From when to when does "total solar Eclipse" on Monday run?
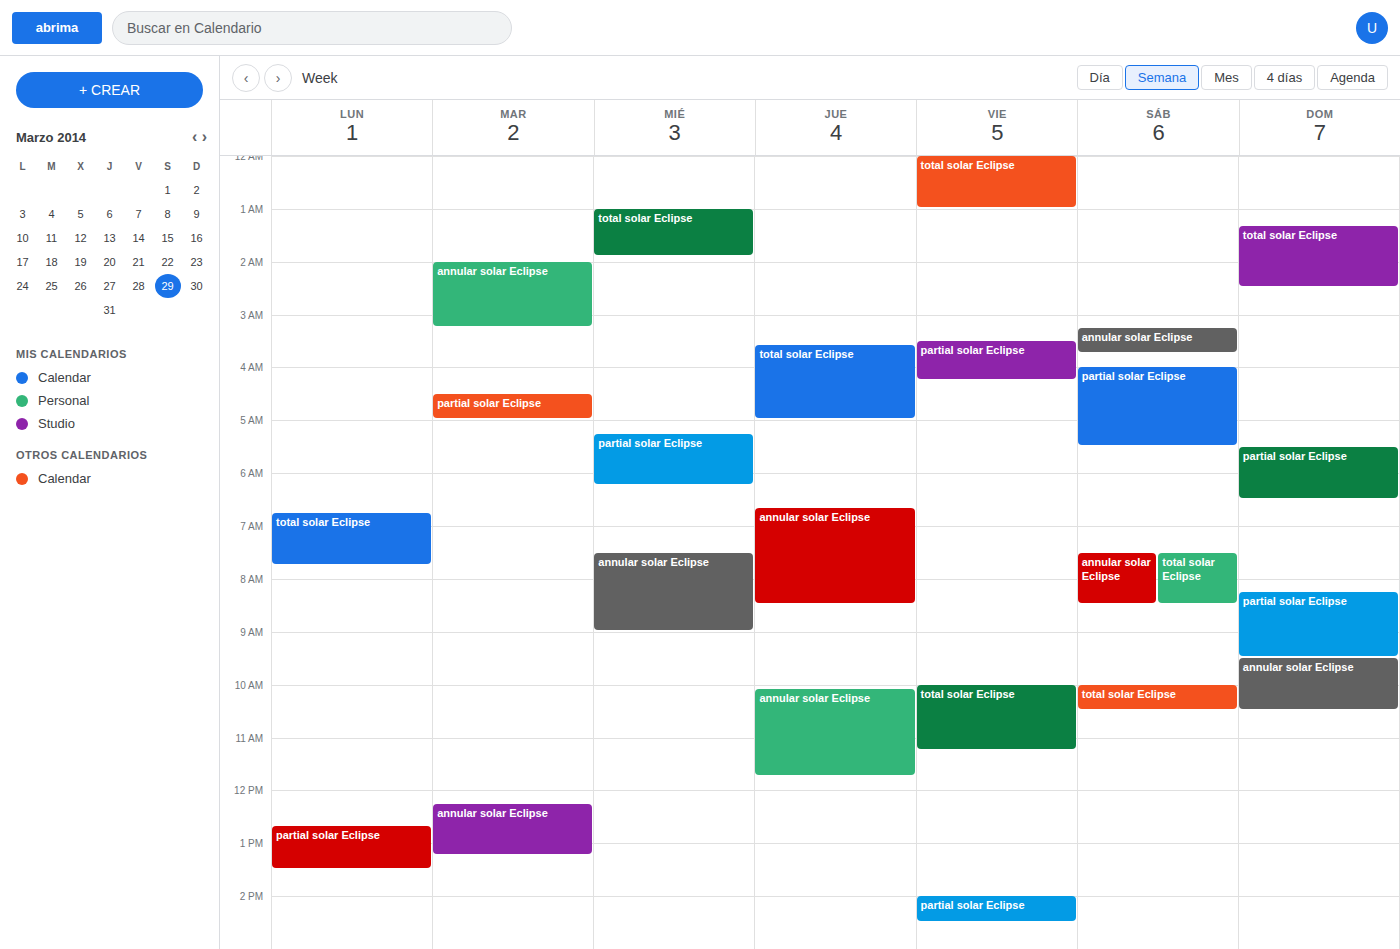
6:45 AM to 7:45 AM